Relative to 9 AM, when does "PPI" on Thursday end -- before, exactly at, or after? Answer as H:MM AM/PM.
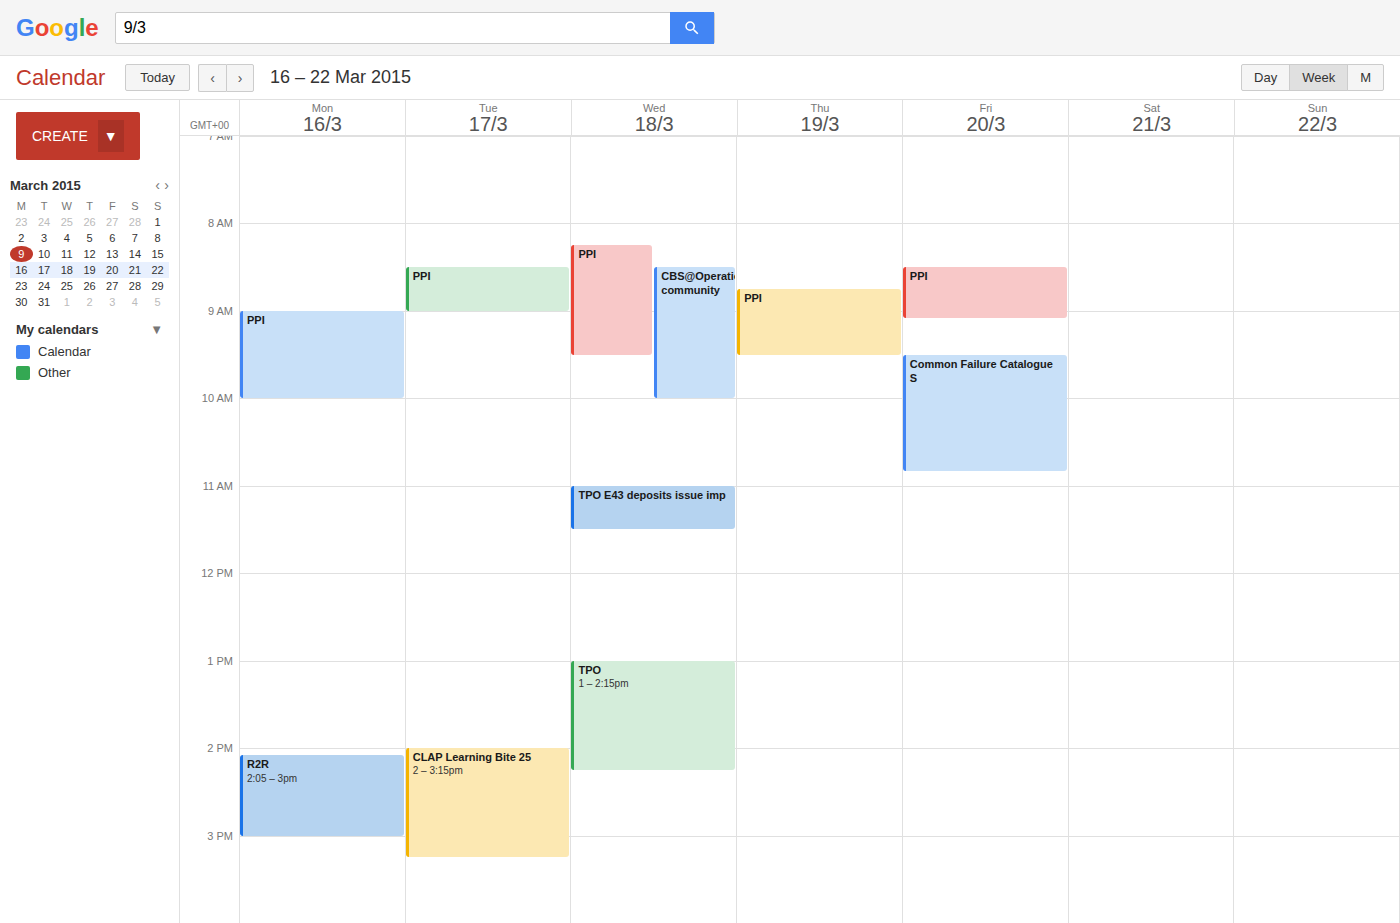
9:30 AM -- after 9 AM, 30 minutes below the 9 AM line.